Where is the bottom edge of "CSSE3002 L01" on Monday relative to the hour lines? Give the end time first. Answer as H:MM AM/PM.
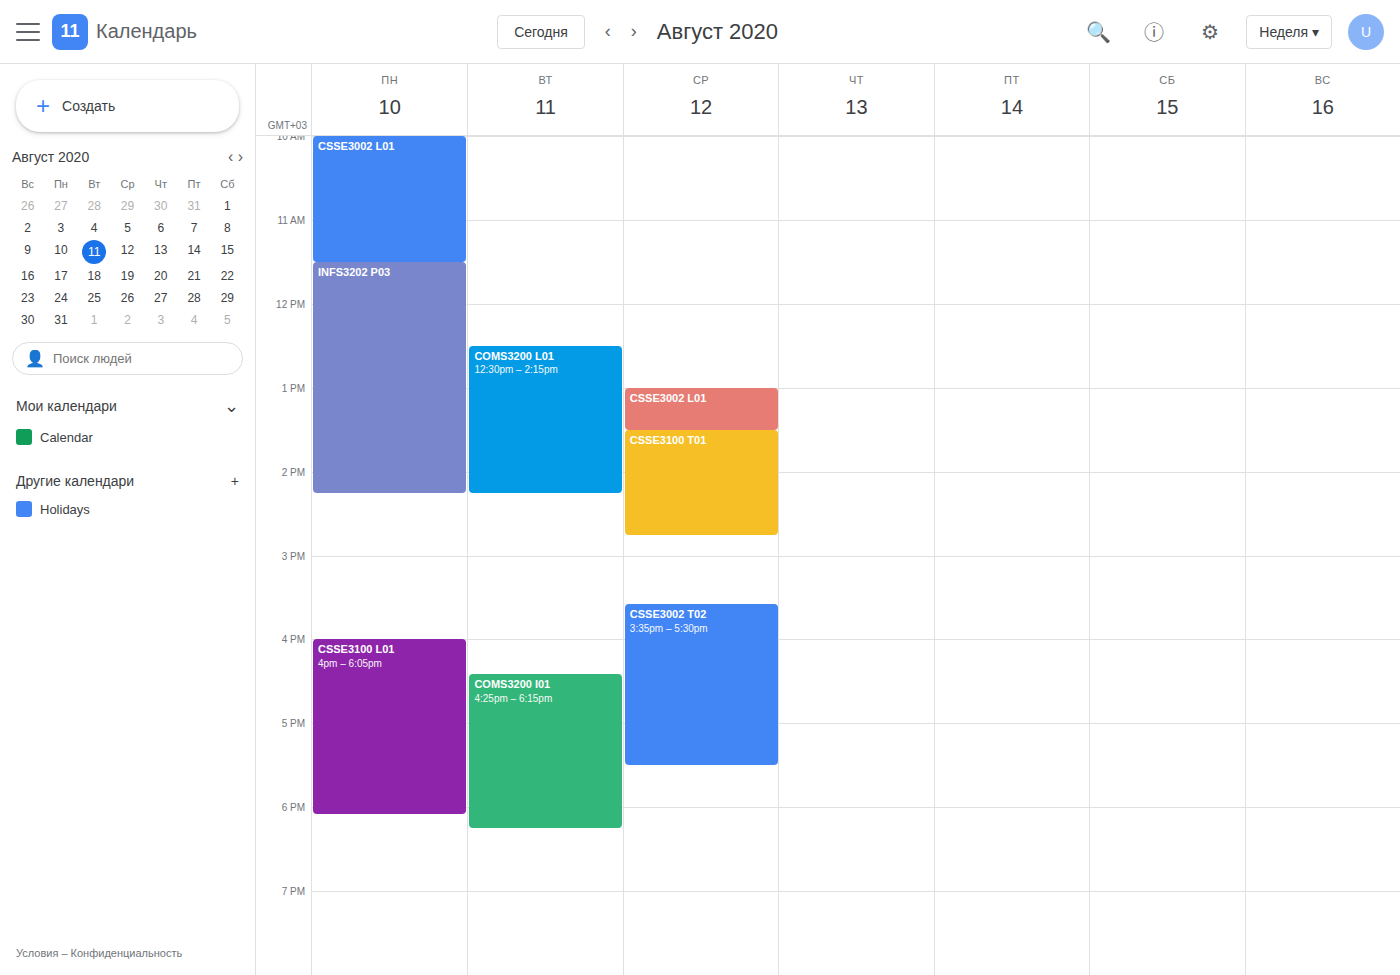
11:30 AM -- halfway between the 11 AM and 12 PM lines.